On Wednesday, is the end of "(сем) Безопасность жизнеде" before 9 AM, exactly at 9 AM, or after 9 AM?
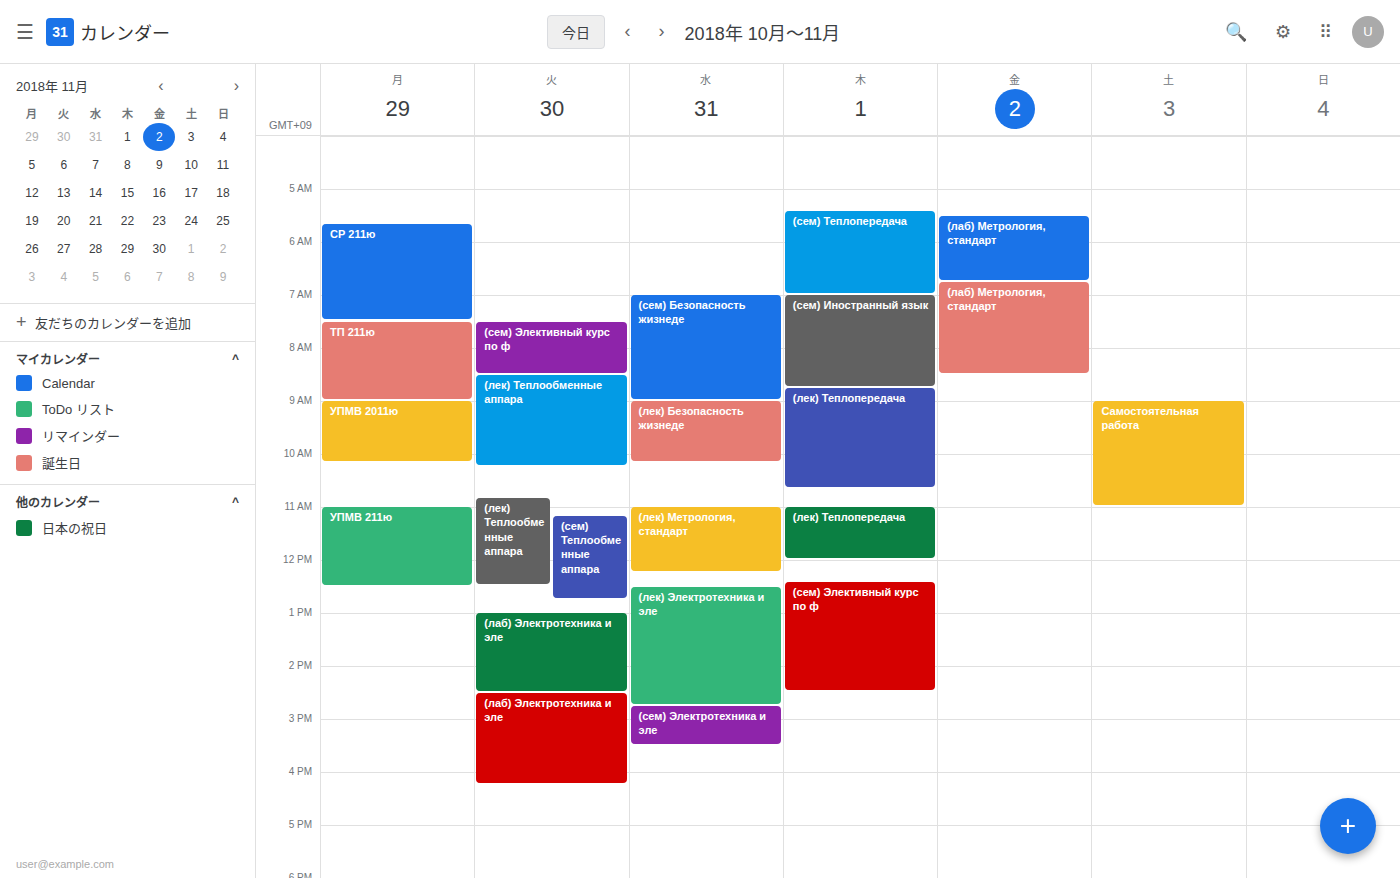
9:00 AM -- exactly at 9 AM, on the 9 AM line.